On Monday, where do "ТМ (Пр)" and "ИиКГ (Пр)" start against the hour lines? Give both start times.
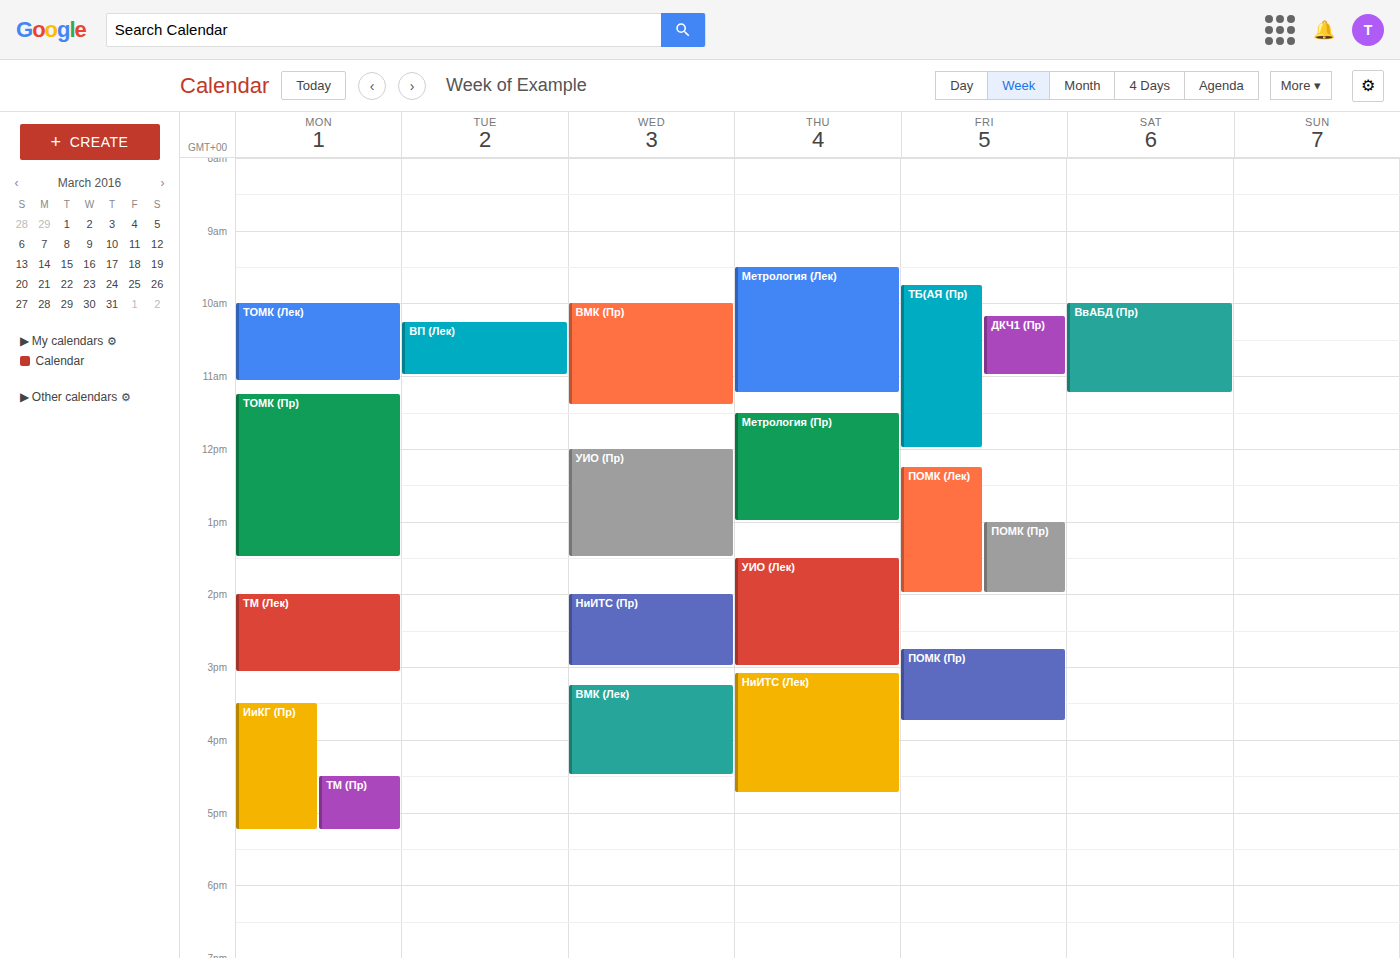
"ТМ (Пр)": 16:30, halfway between the 16:00 and 17:00 lines. "ИиКГ (Пр)": 15:30, halfway between the 15:00 and 16:00 lines.